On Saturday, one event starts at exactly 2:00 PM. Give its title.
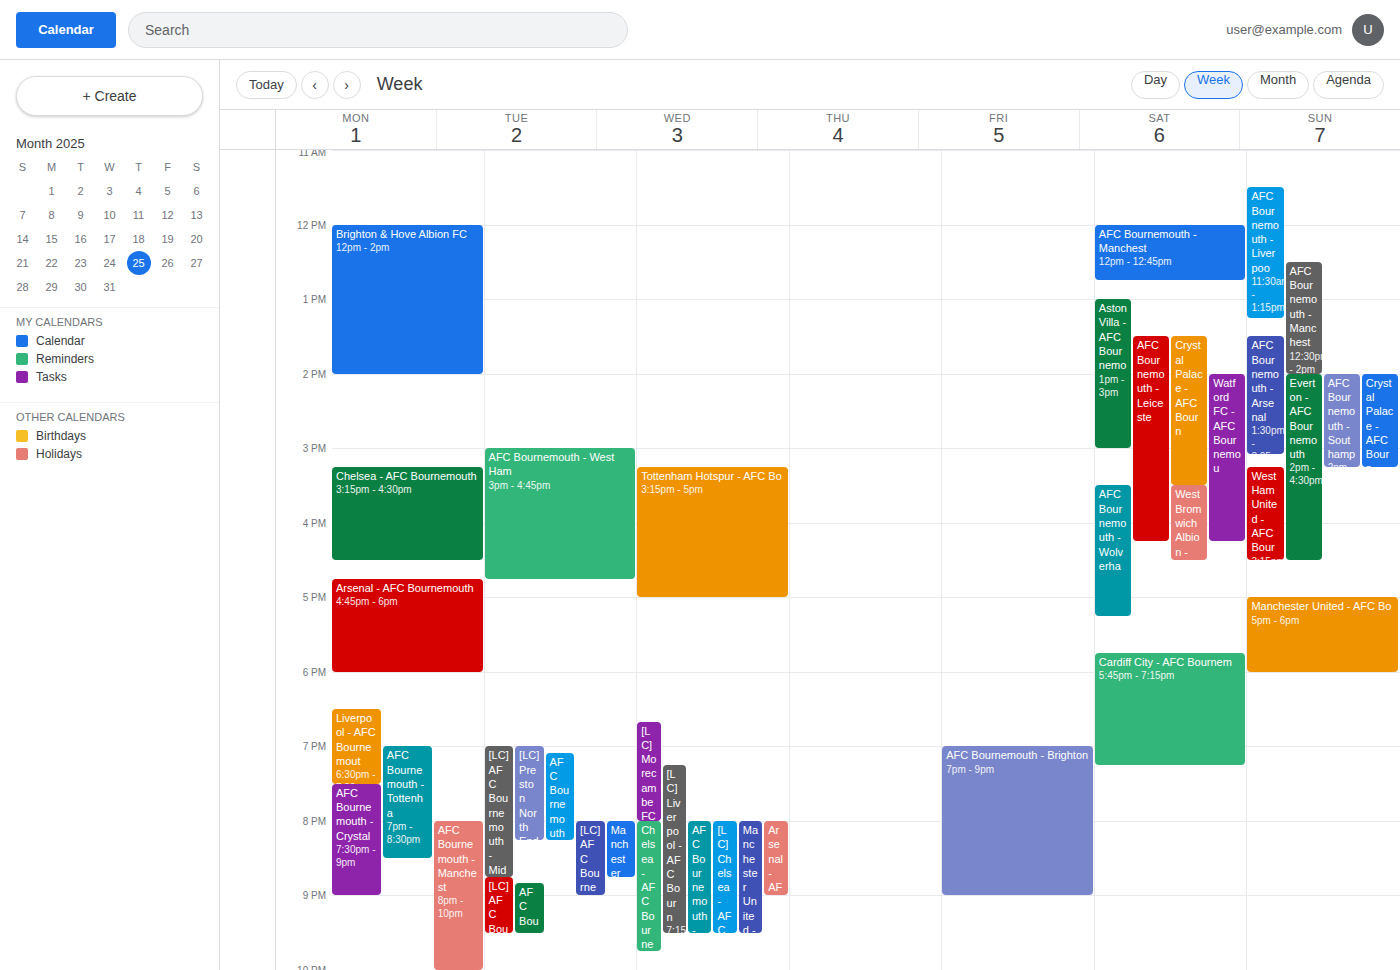
"Watford FC - AFC Bournemou"